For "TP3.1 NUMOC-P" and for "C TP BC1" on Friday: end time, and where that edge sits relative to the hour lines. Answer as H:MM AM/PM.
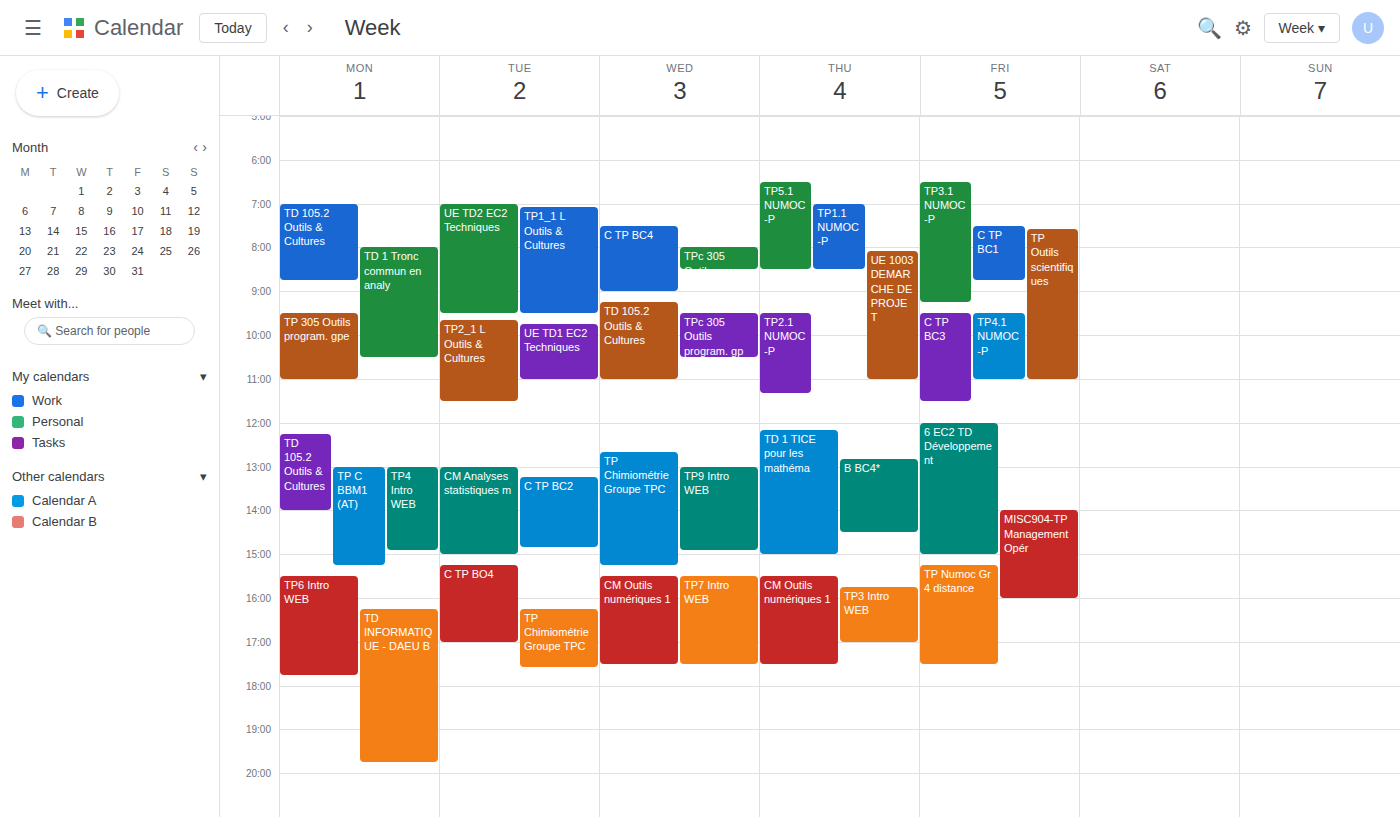
"TP3.1 NUMOC-P": 9:15 AM, neither: a quarter of the way from the 9 AM line to the 10 AM line. "C TP BC1": 8:45 AM, neither: three quarters of the way from the 8 AM line to the 9 AM line.